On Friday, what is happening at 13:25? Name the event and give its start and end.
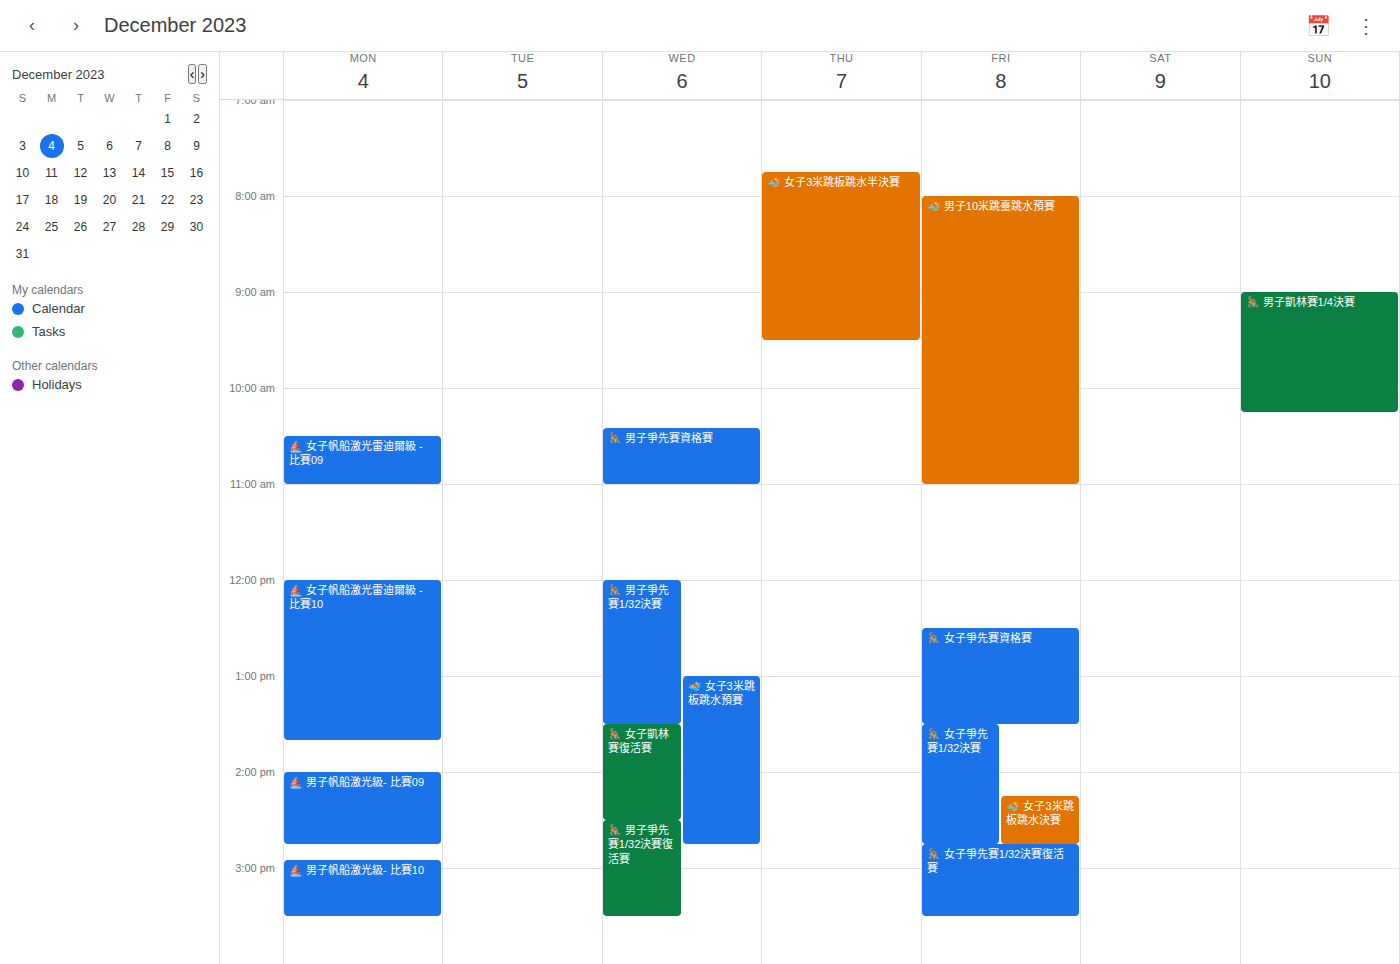
"🚴 女子爭先賽資格賽", 12:30 to 13:30